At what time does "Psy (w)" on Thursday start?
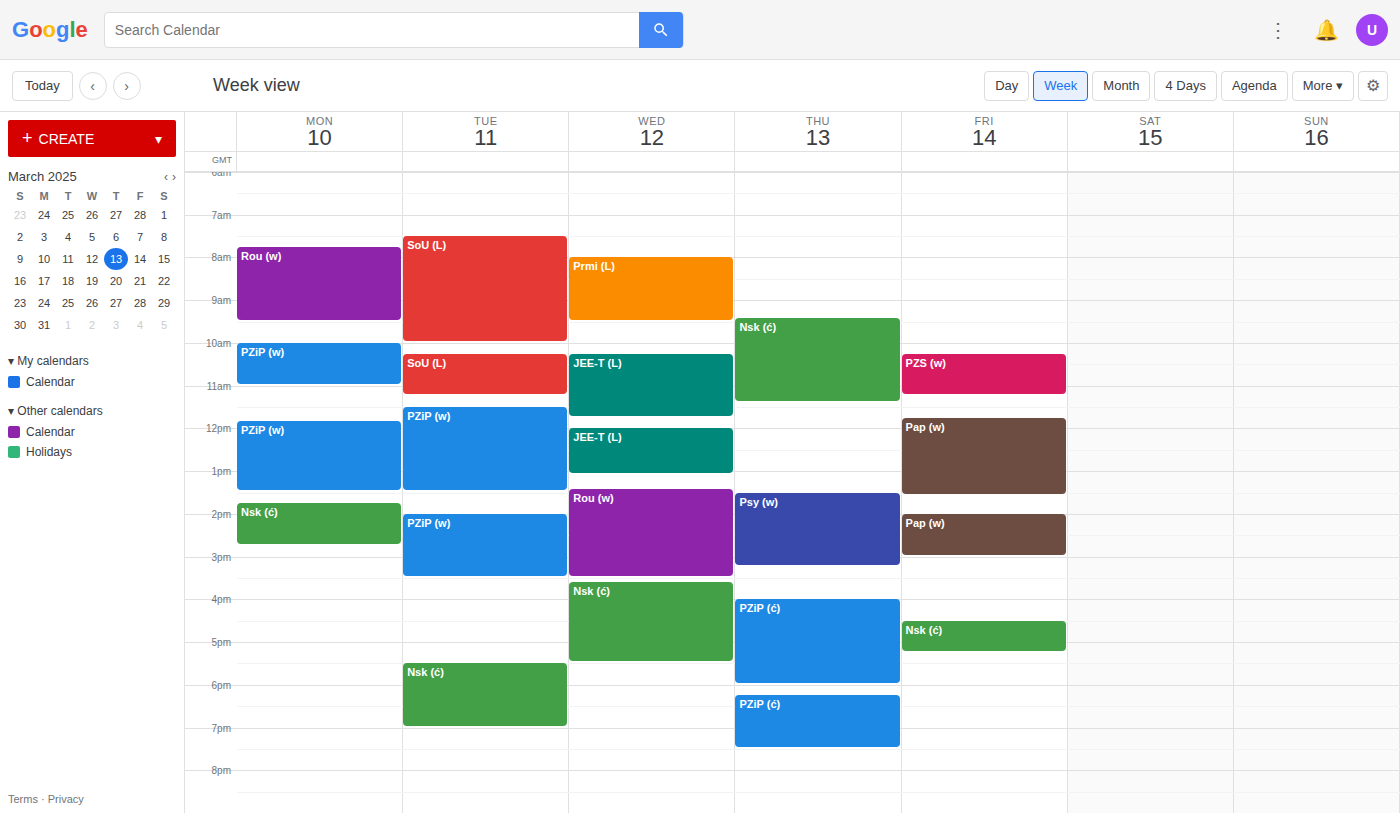
1:30 PM